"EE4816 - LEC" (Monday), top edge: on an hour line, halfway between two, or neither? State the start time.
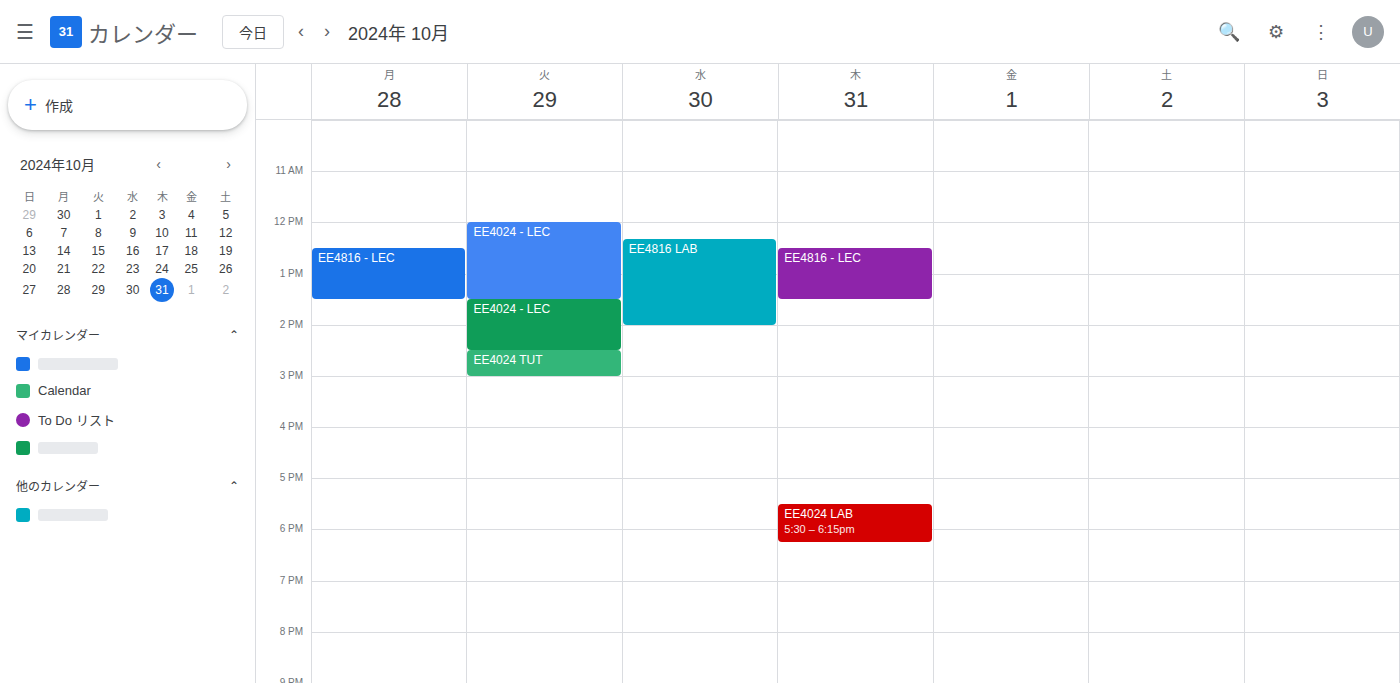
12:30 -- halfway between the 12:00 and 13:00 lines.